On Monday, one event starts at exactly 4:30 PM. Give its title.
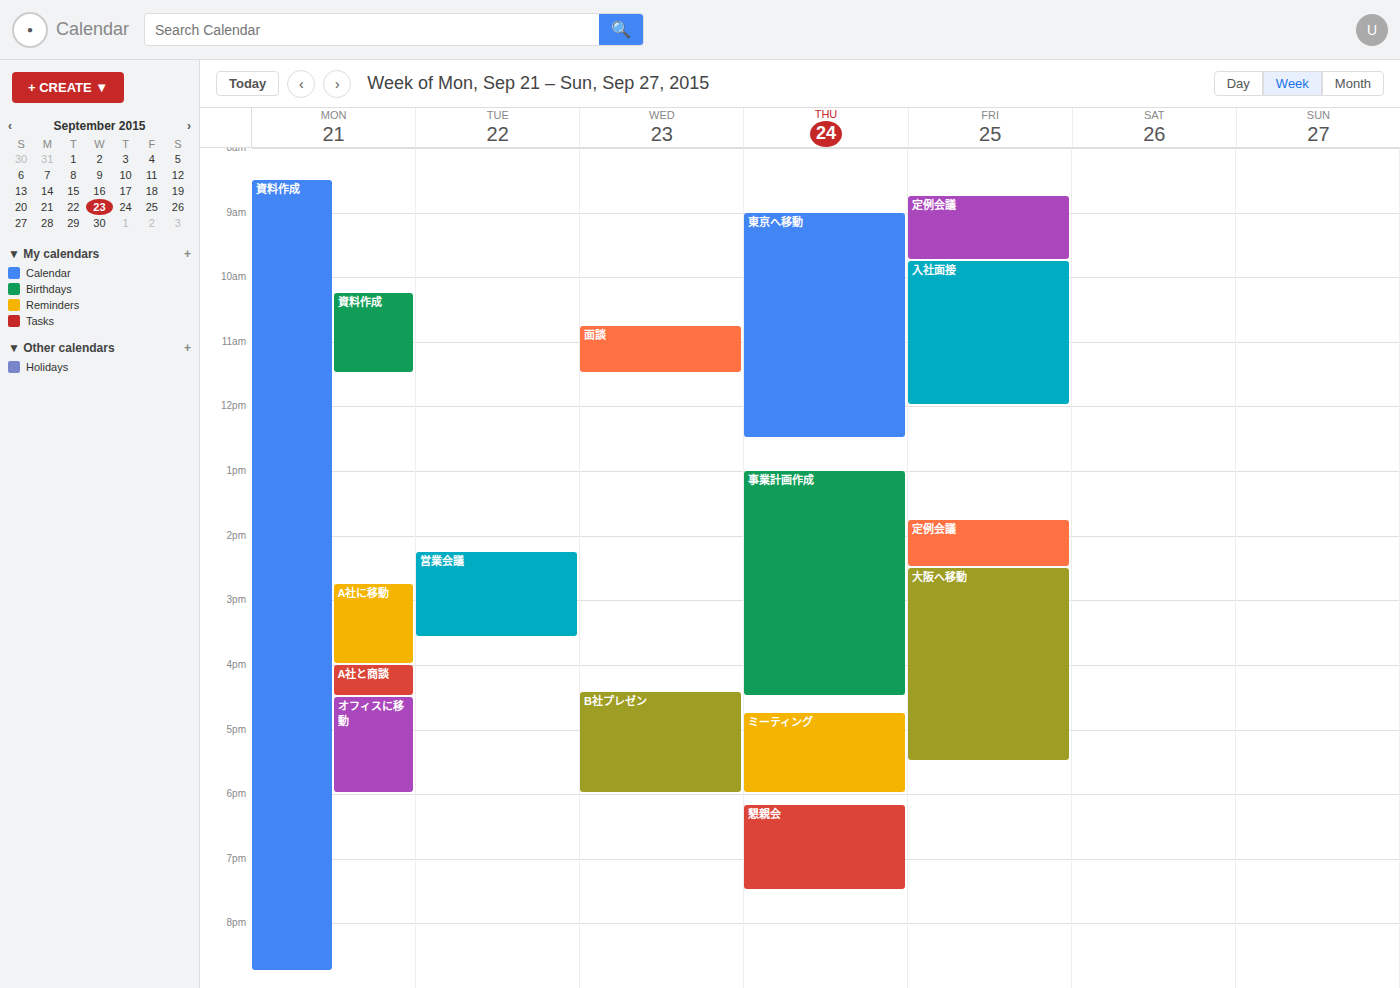
"オフィスに移動"